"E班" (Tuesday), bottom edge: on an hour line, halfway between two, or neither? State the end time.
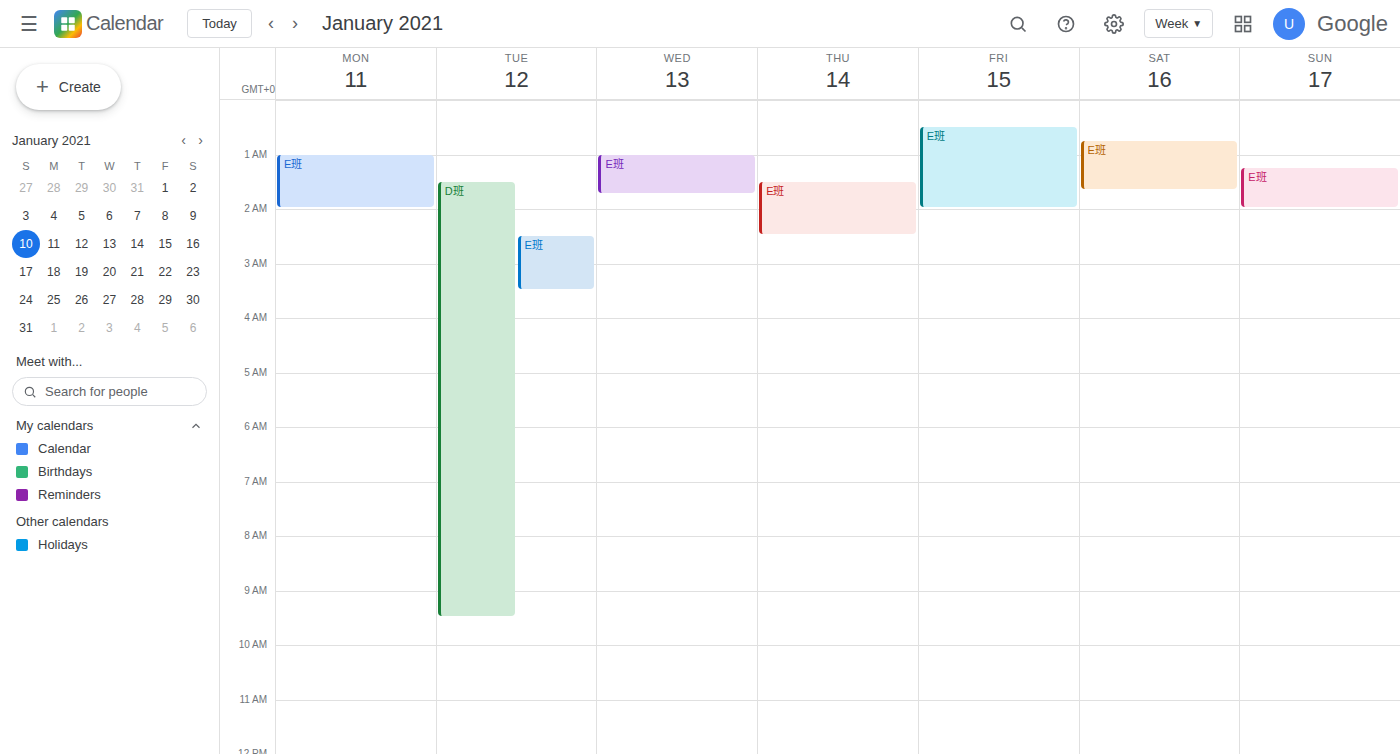
3:30 AM -- halfway between the 3 AM and 4 AM lines.